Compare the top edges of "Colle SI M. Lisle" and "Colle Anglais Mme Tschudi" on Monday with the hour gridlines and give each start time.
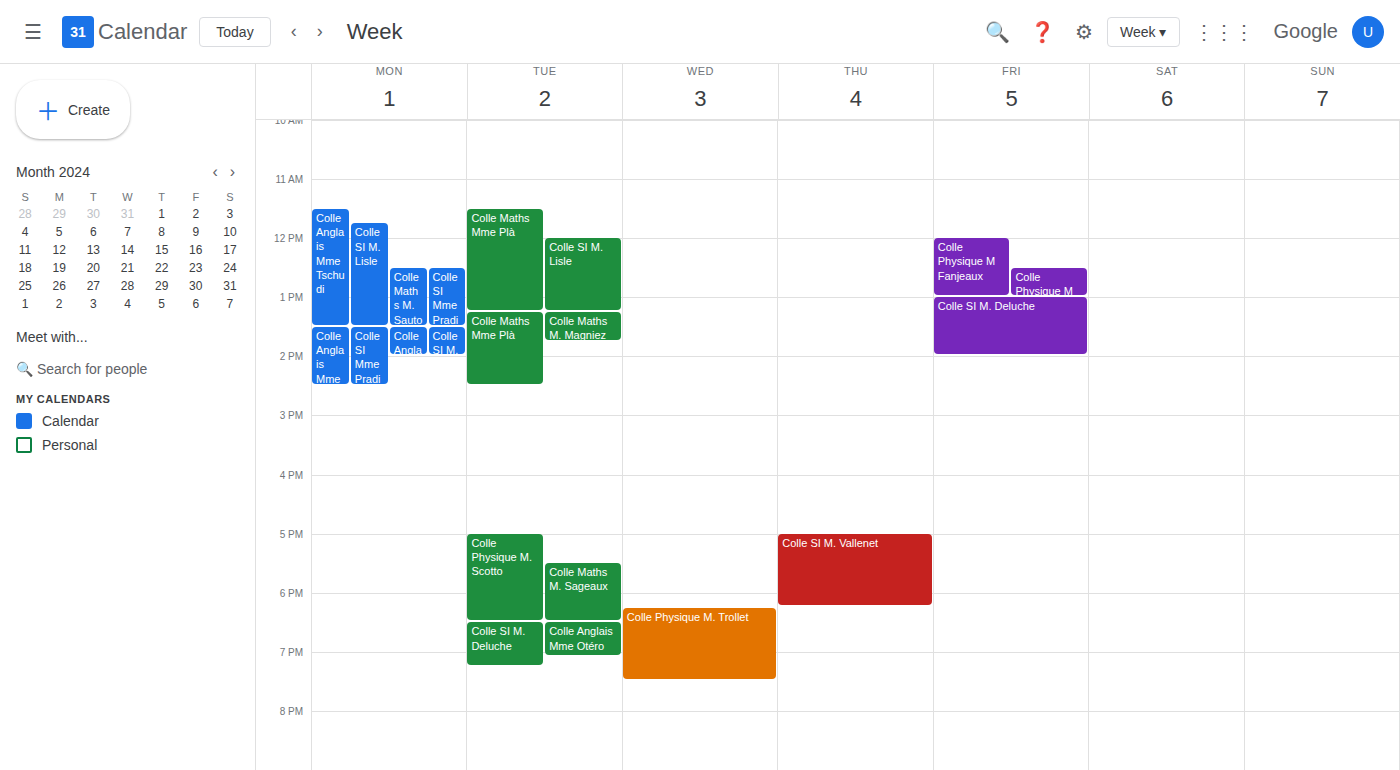
"Colle SI M. Lisle": 11:45 AM, neither: three quarters of the way from the 11 AM line to the 12 PM line. "Colle Anglais Mme Tschudi": 11:30 AM, halfway between the 11 AM and 12 PM lines.